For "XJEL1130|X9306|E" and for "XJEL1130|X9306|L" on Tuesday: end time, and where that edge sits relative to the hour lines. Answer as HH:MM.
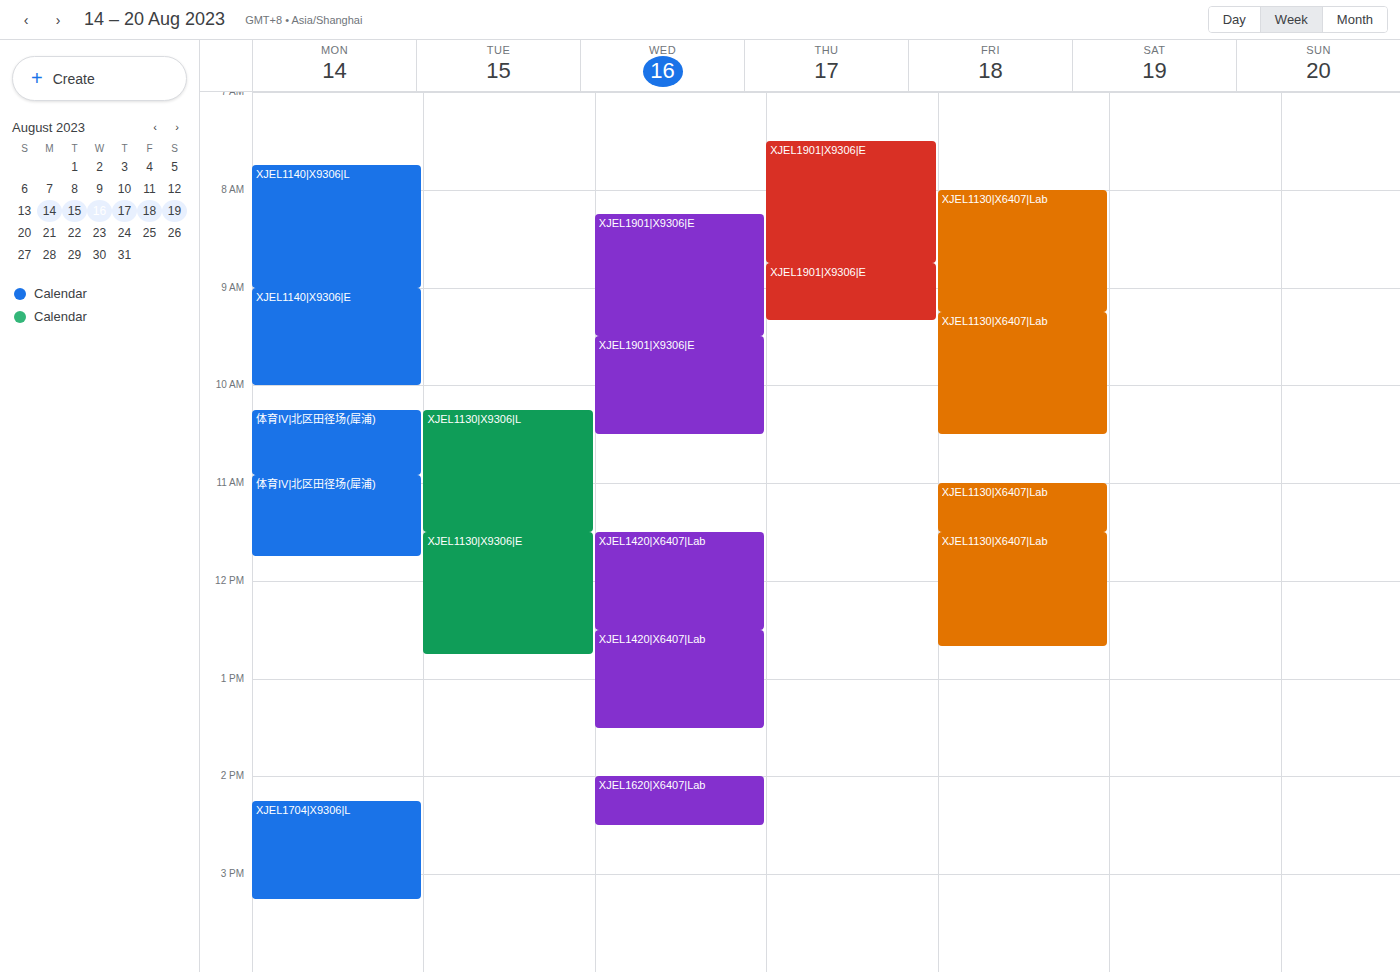
"XJEL1130|X9306|E": 12:45, neither: three quarters of the way from the 12:00 line to the 13:00 line. "XJEL1130|X9306|L": 11:30, halfway between the 11:00 and 12:00 lines.